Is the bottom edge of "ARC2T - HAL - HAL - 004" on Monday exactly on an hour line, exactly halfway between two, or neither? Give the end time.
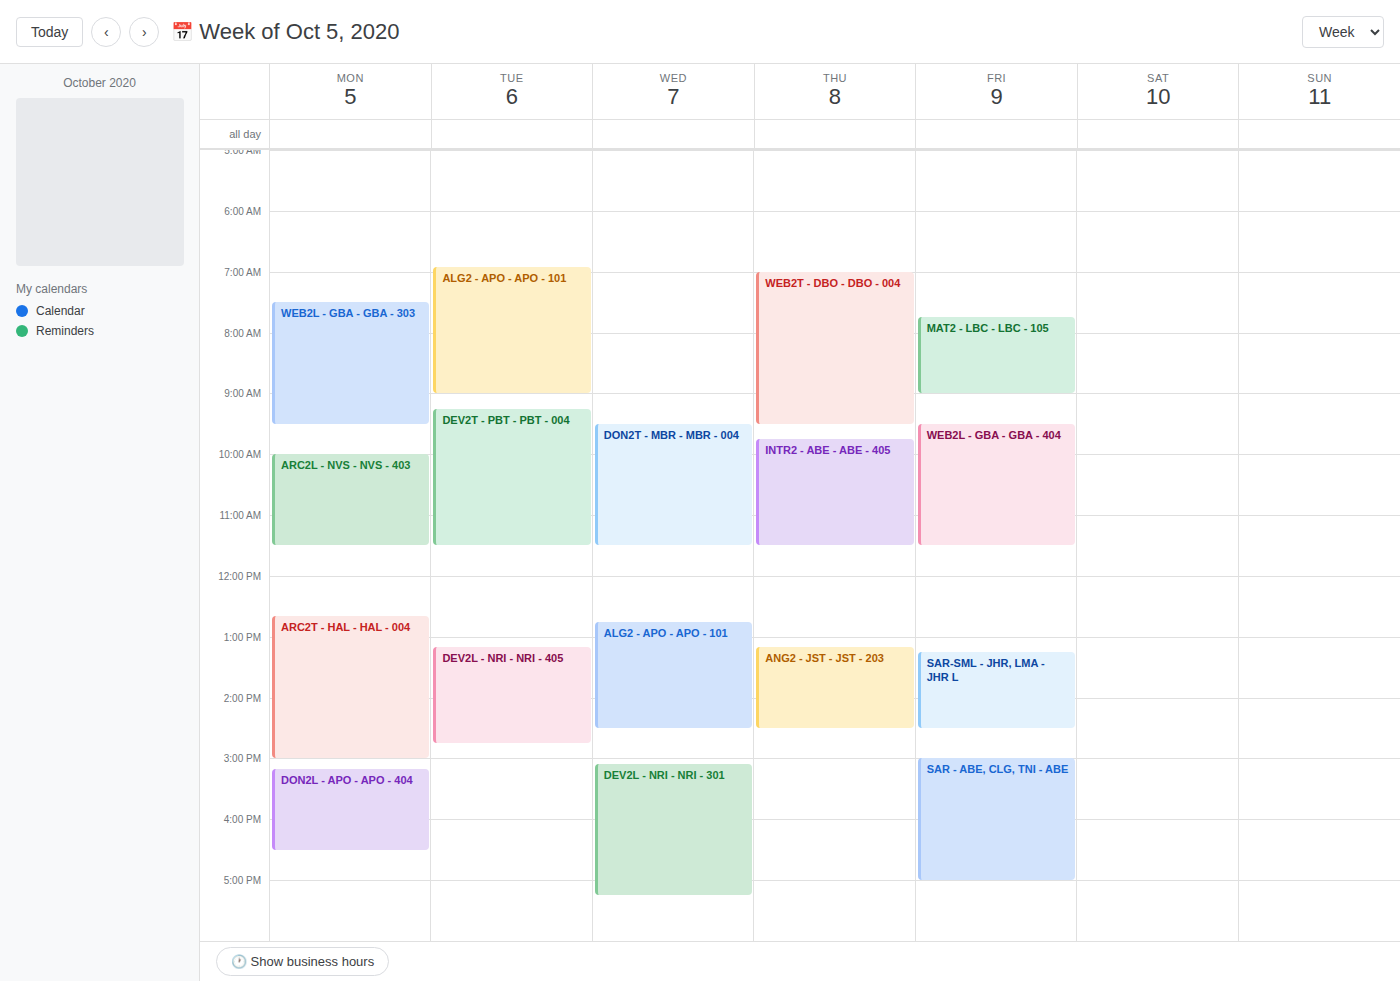
15:00 -- exactly on the 15:00 line.